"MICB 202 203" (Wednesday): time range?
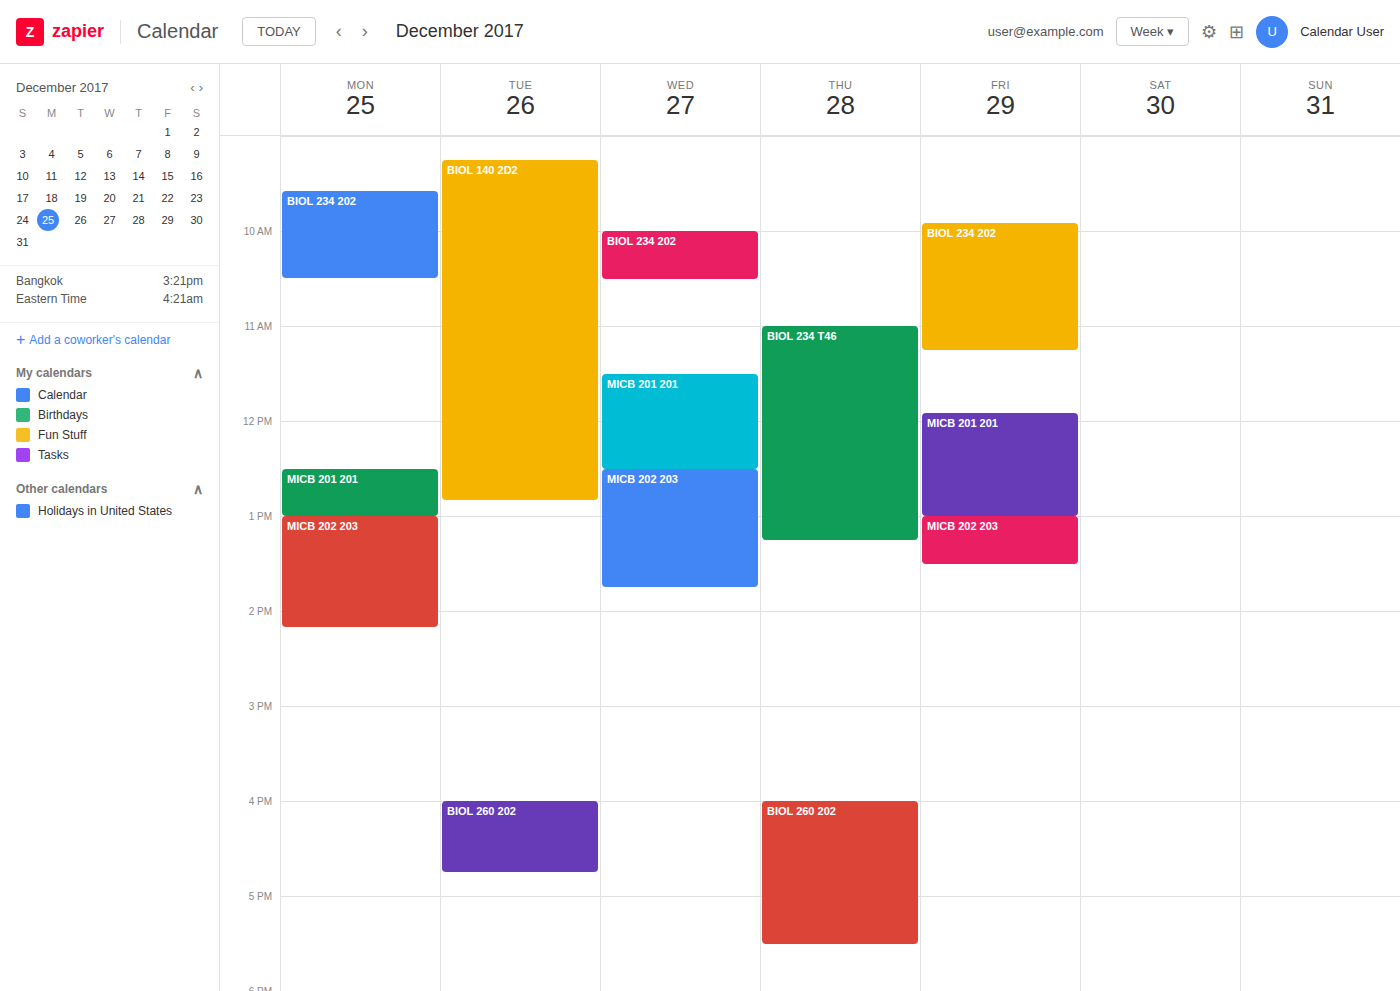
12:30 to 13:45